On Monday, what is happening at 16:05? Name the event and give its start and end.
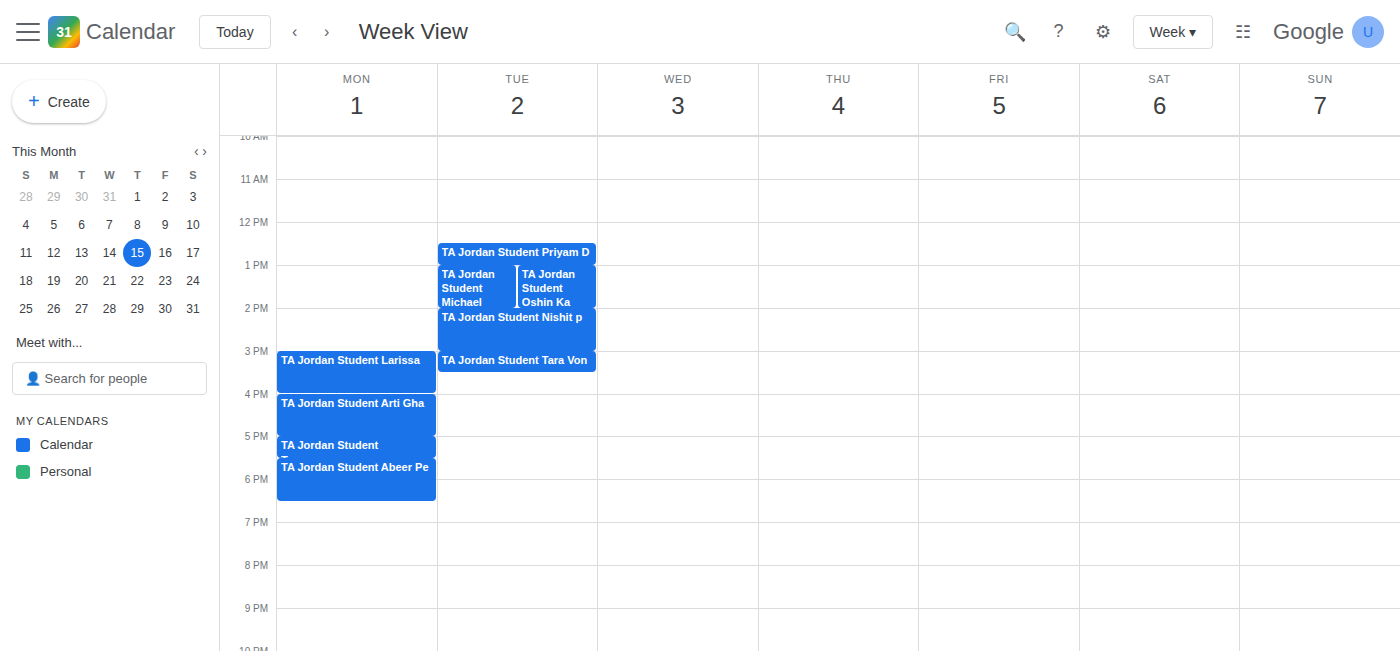
"TA Jordan Student Arti Gha", 16:00 to 17:00